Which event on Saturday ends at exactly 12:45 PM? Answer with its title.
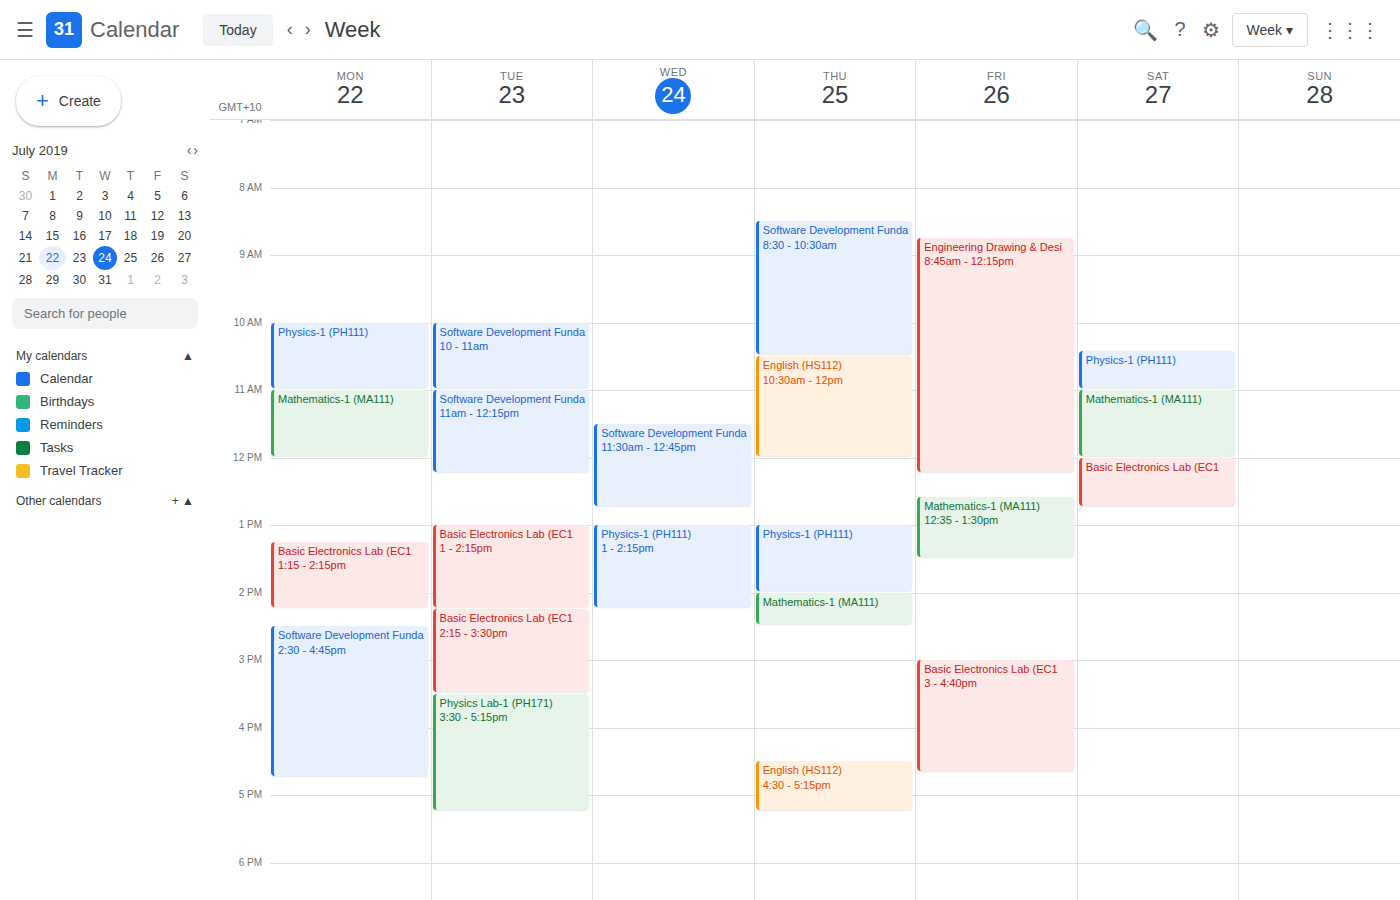
"Basic Electronics Lab (EC1"